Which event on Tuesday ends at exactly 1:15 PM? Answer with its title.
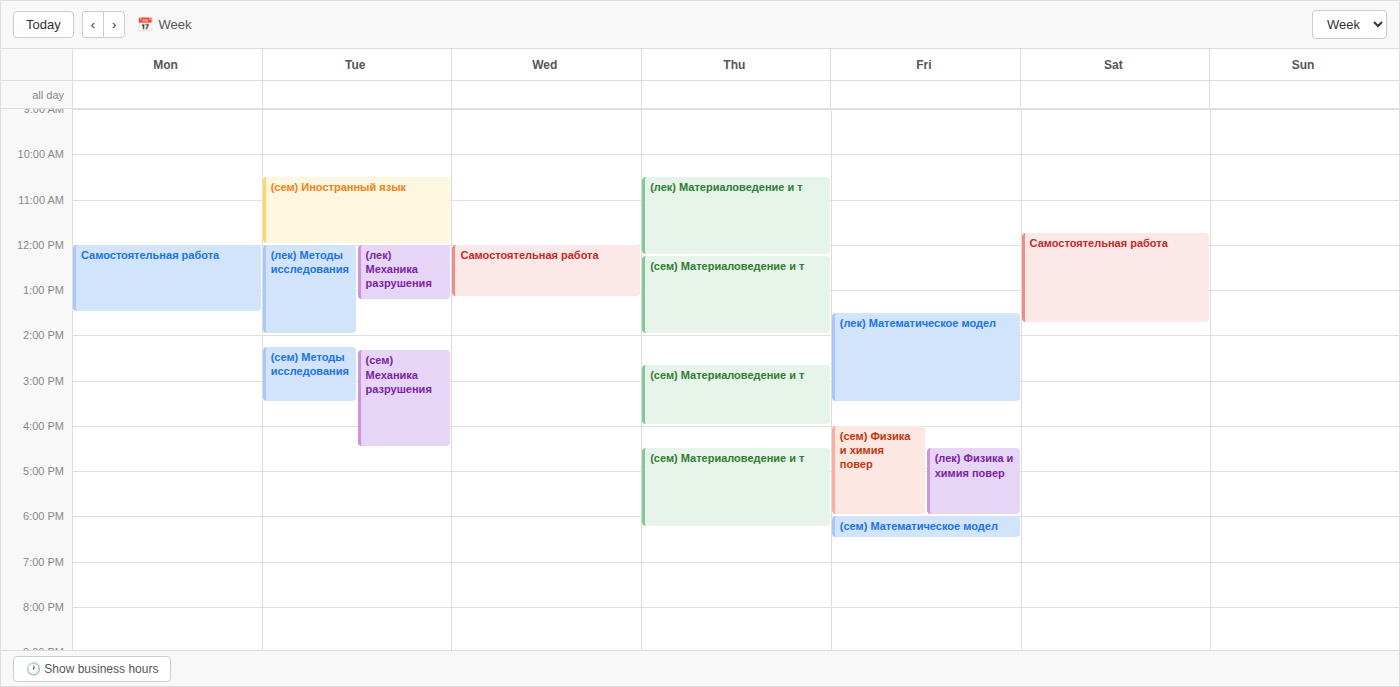
"(лек) Механика разрушения"